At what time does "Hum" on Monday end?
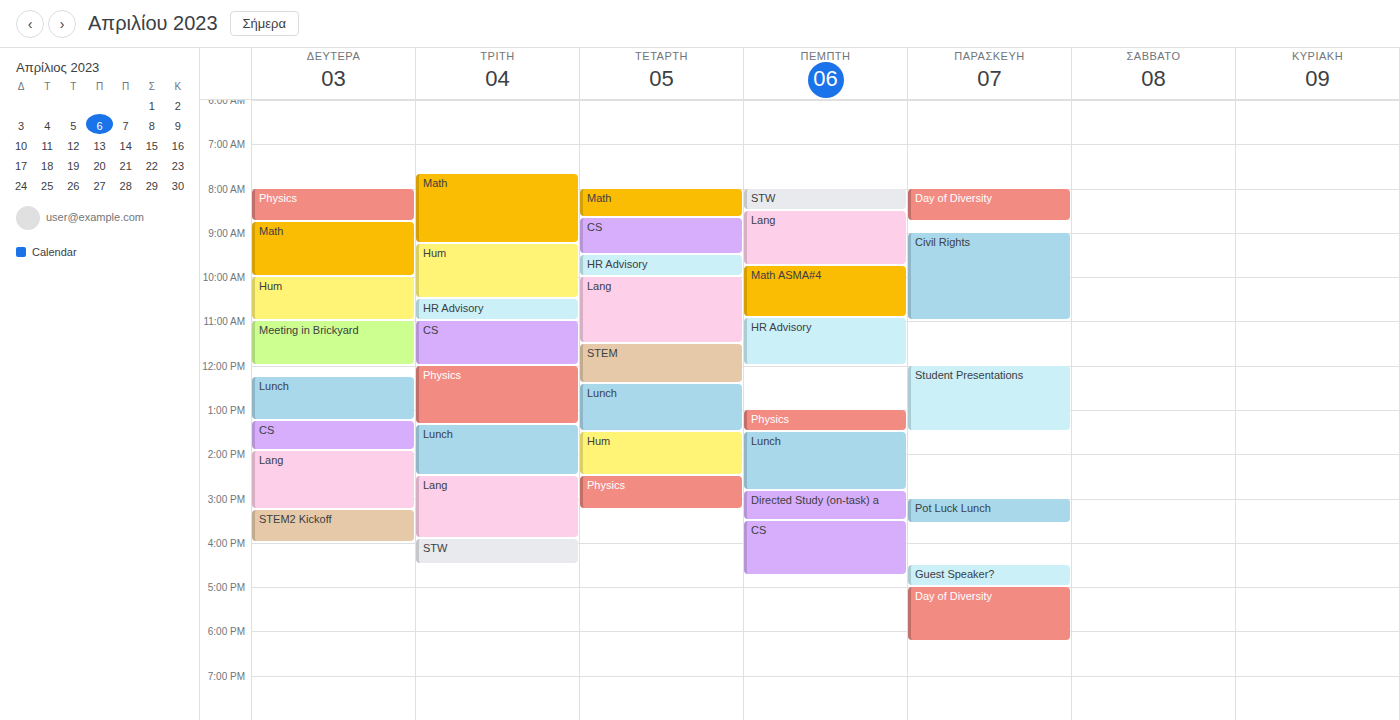
11:00 AM